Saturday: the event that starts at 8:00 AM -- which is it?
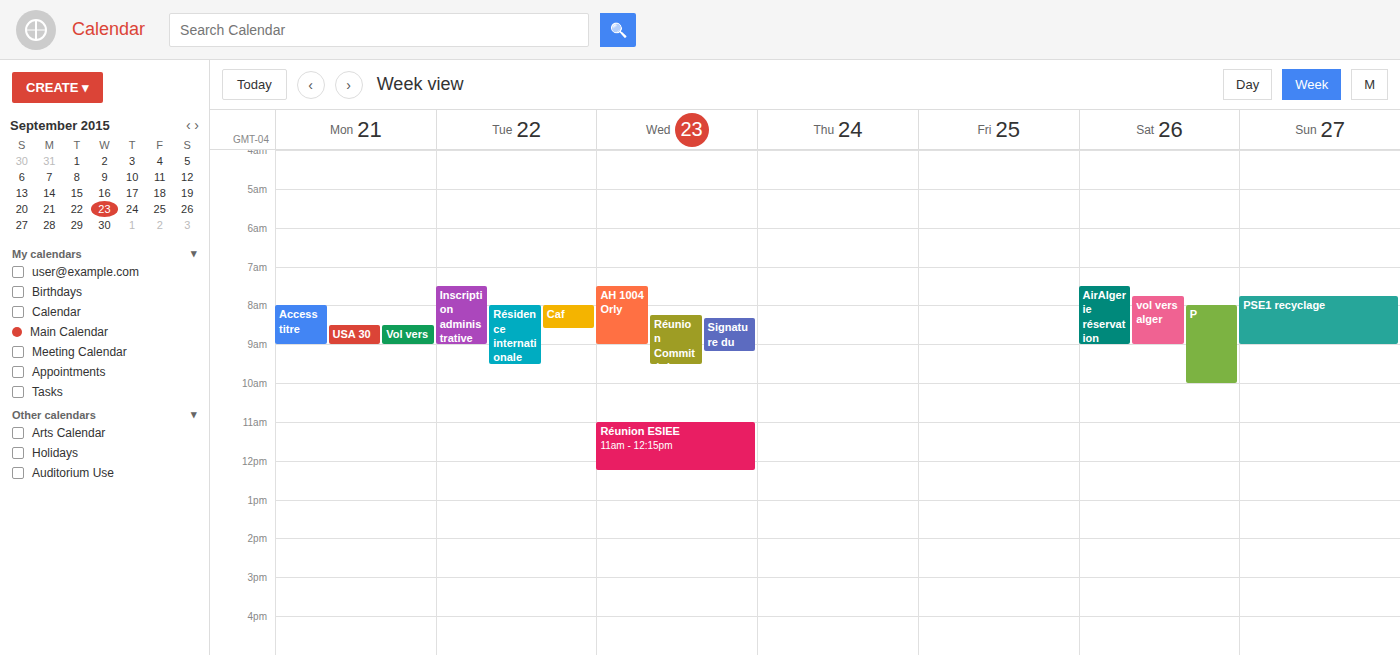
"P"